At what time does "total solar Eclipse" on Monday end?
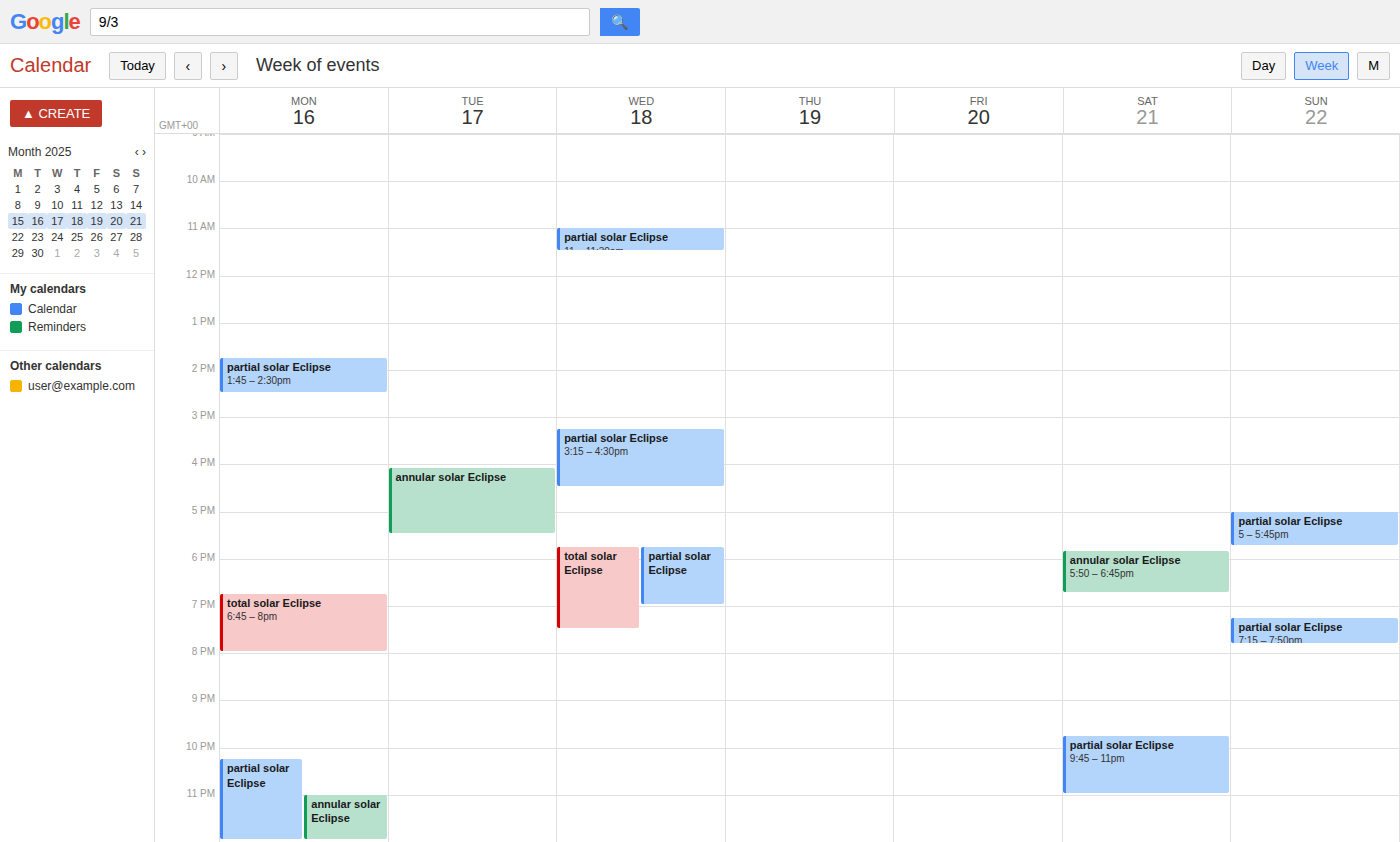
8:00 PM